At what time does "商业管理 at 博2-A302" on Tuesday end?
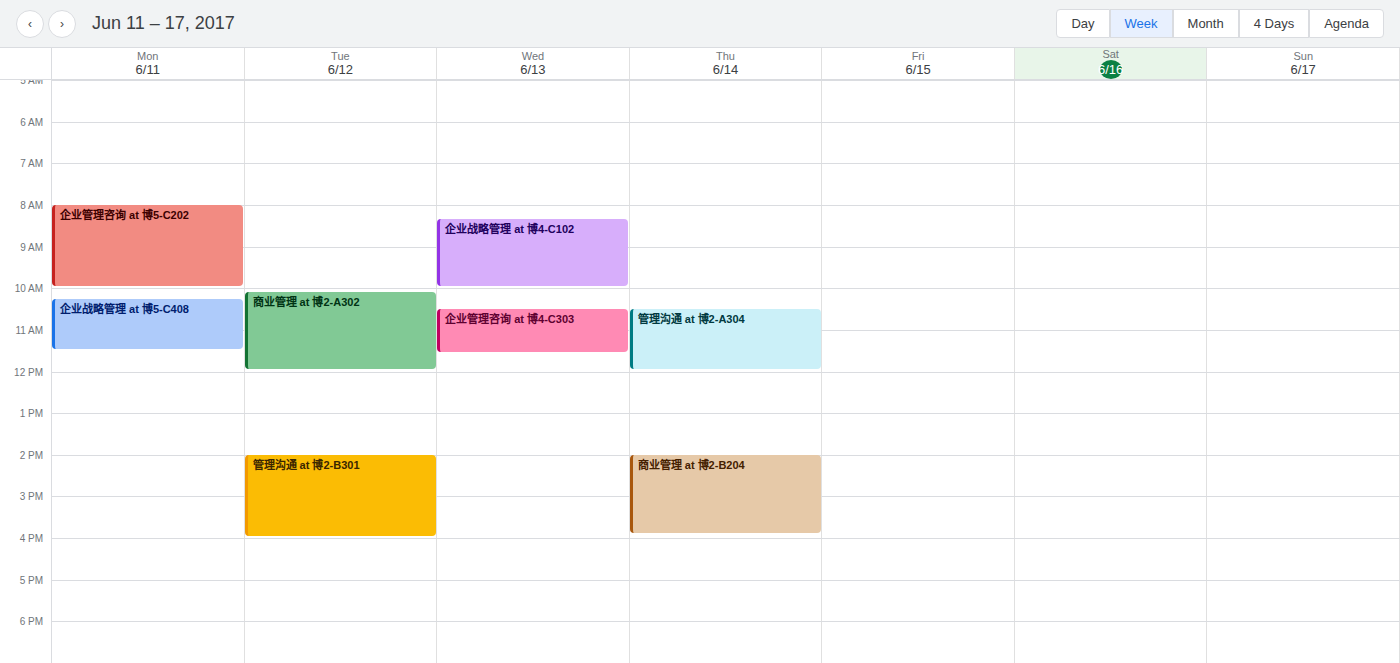
12:00 PM